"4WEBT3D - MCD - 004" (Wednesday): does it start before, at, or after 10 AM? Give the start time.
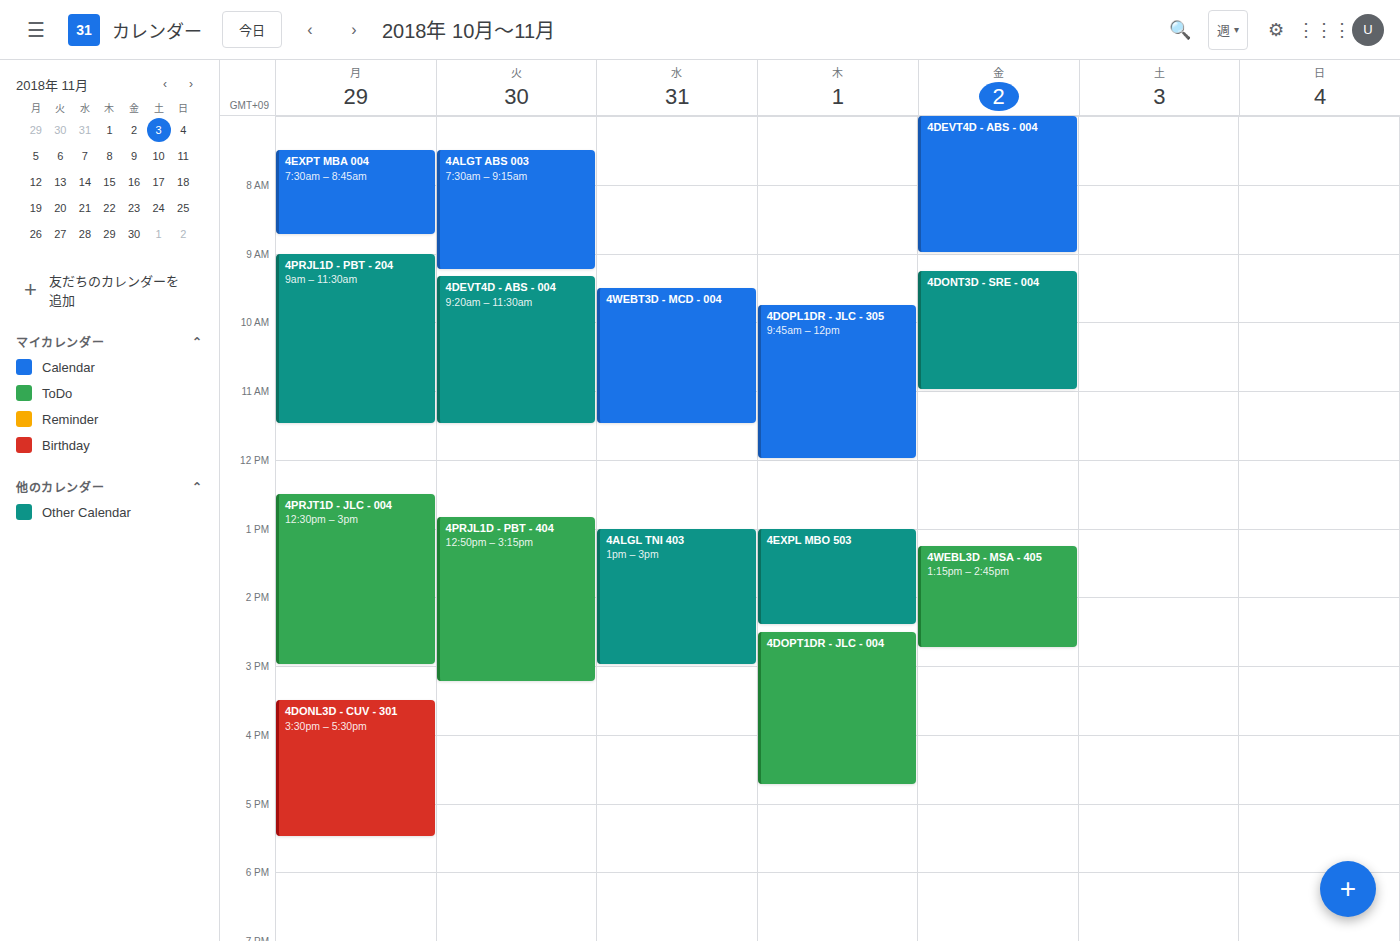
9:30 AM -- before 10 AM, 30 minutes above the 10 AM line.